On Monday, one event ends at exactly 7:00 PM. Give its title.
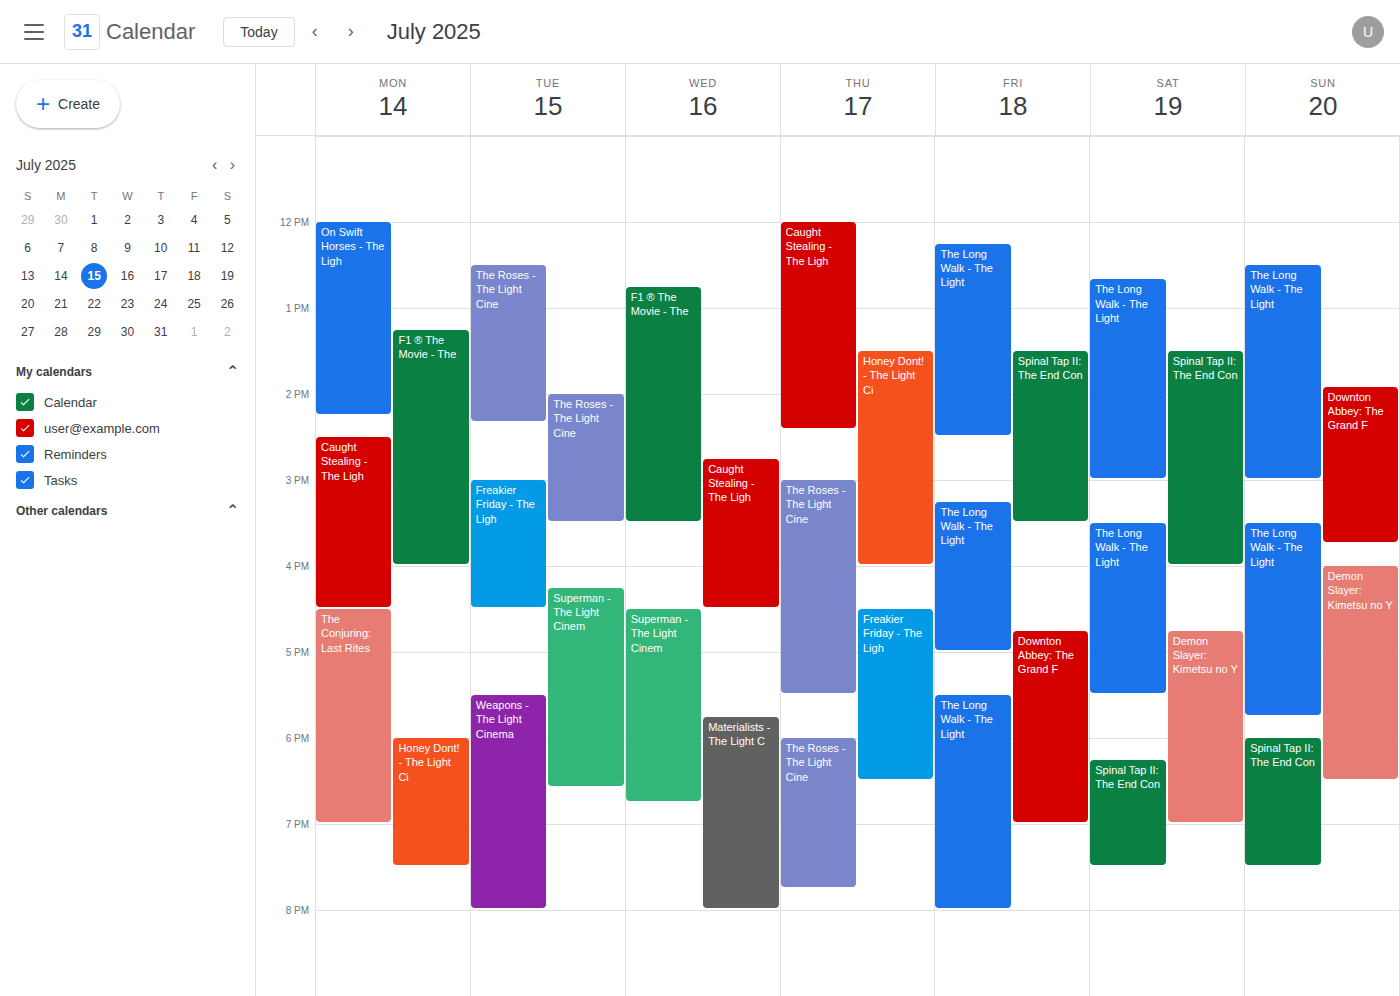
"The Conjuring: Last Rites"